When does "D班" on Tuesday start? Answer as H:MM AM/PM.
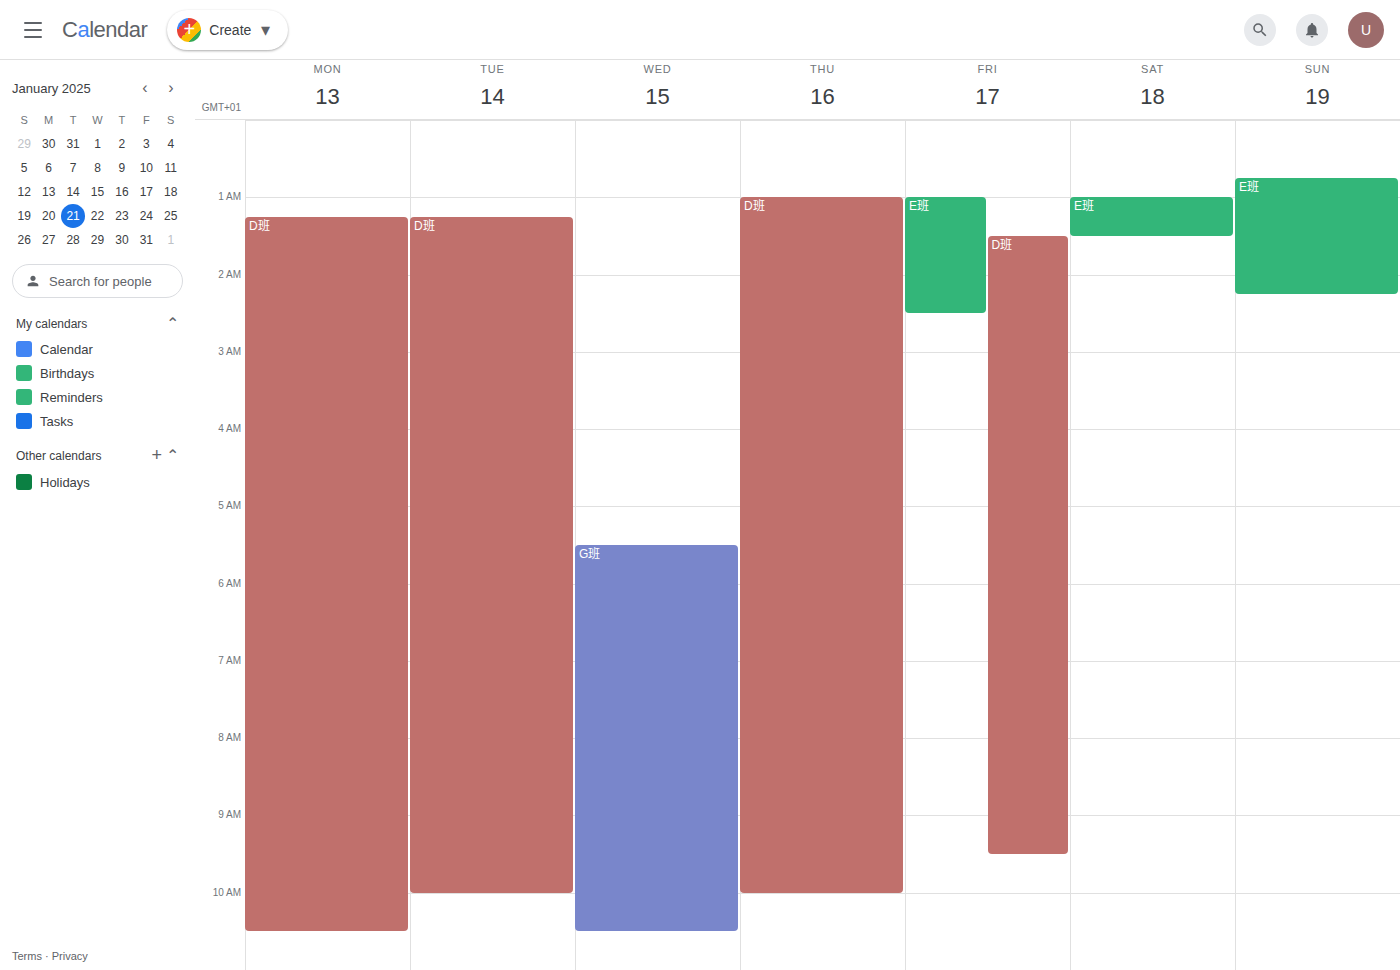
1:15 AM